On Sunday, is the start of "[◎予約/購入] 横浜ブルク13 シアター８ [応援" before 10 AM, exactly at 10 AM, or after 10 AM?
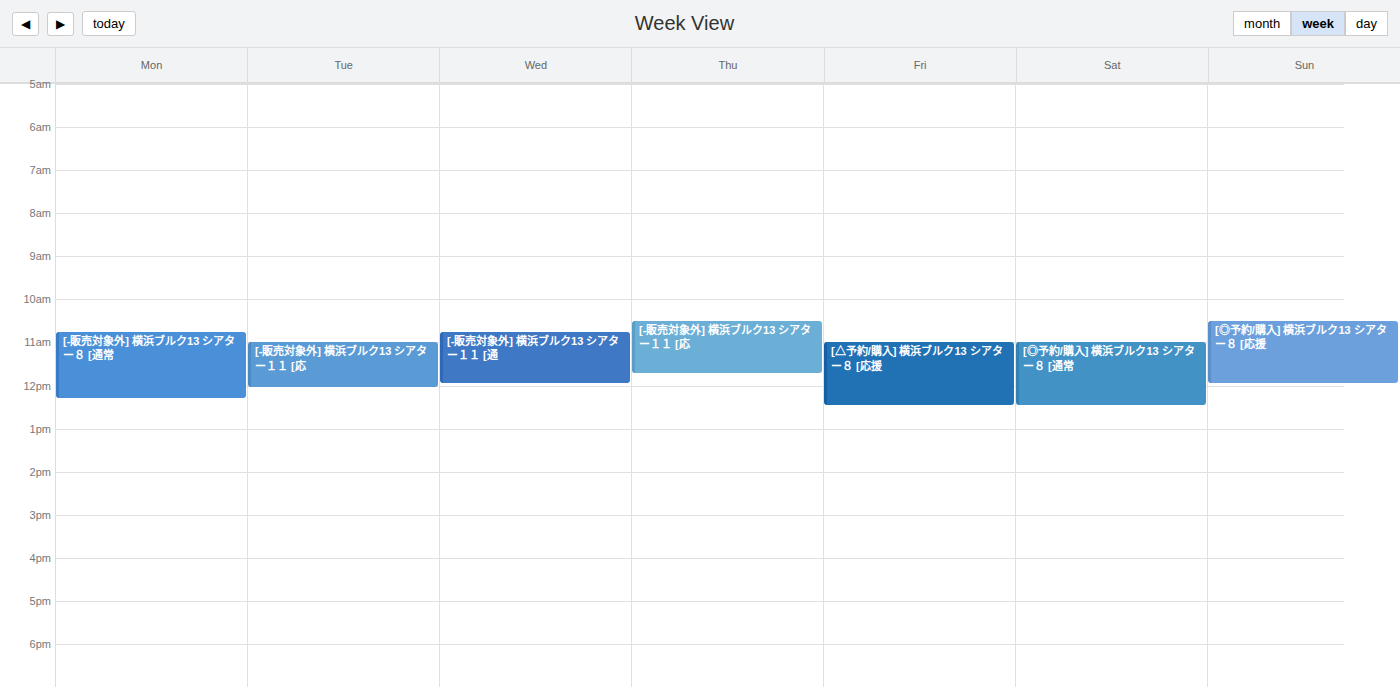
10:30 AM -- after 10 AM, 30 minutes below the 10 AM line.